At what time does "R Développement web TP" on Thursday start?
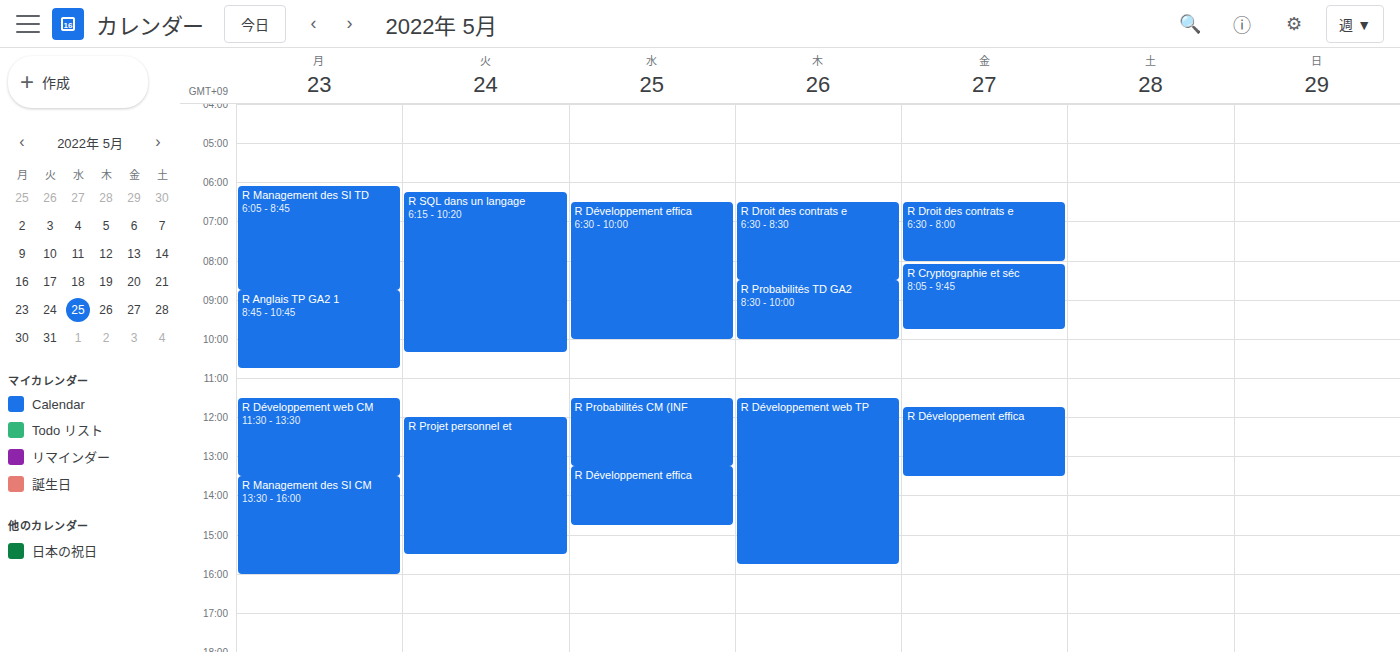
11:30 AM